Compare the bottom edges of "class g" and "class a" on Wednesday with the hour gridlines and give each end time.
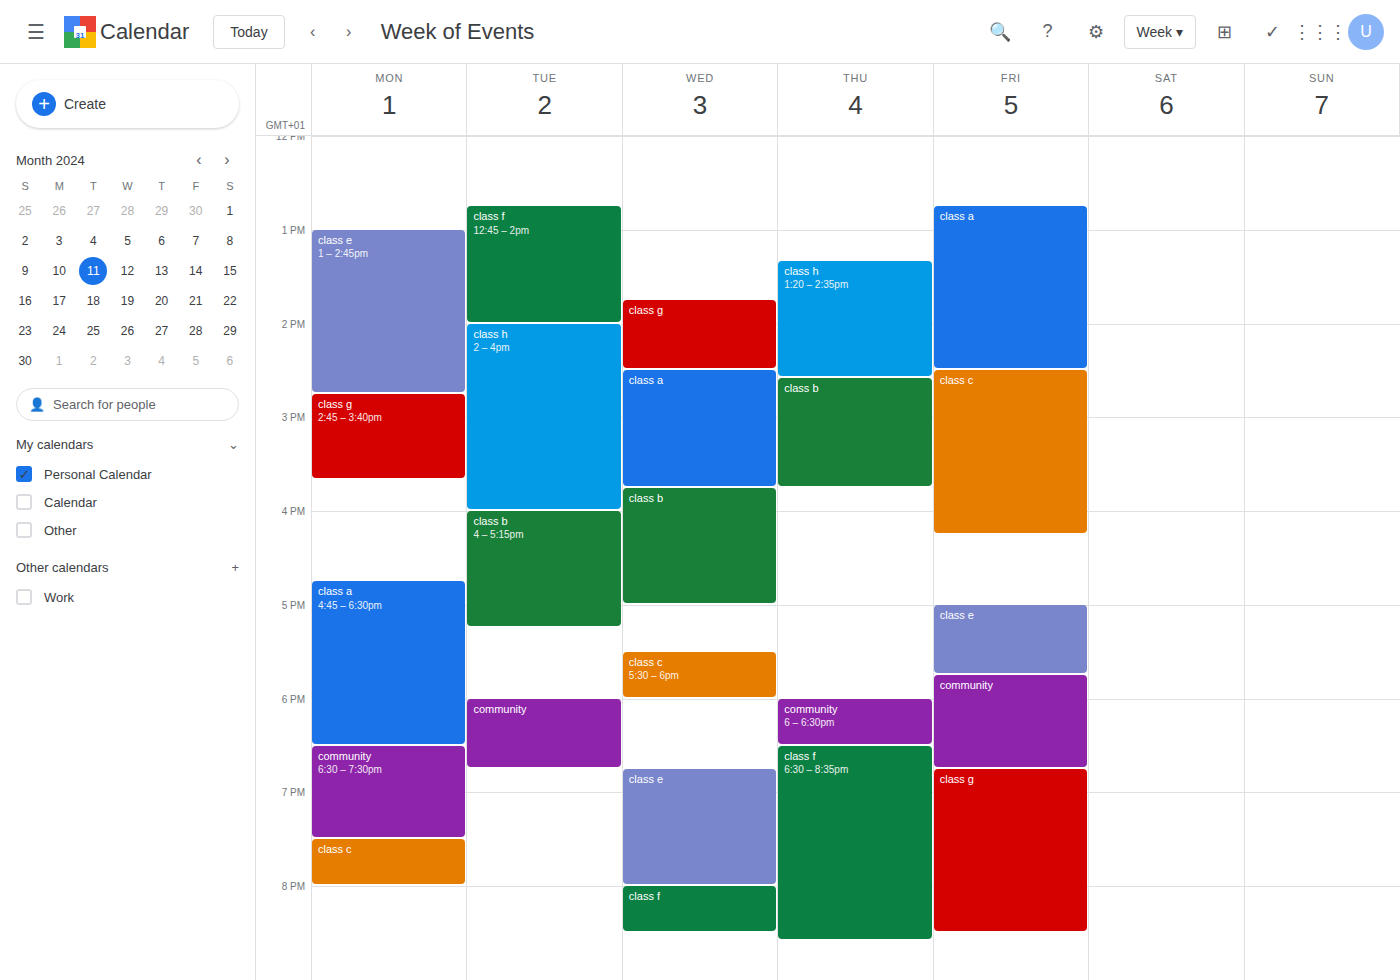
"class g": 2:30 PM, halfway between the 2 PM and 3 PM lines. "class a": 3:45 PM, neither: three quarters of the way from the 3 PM line to the 4 PM line.